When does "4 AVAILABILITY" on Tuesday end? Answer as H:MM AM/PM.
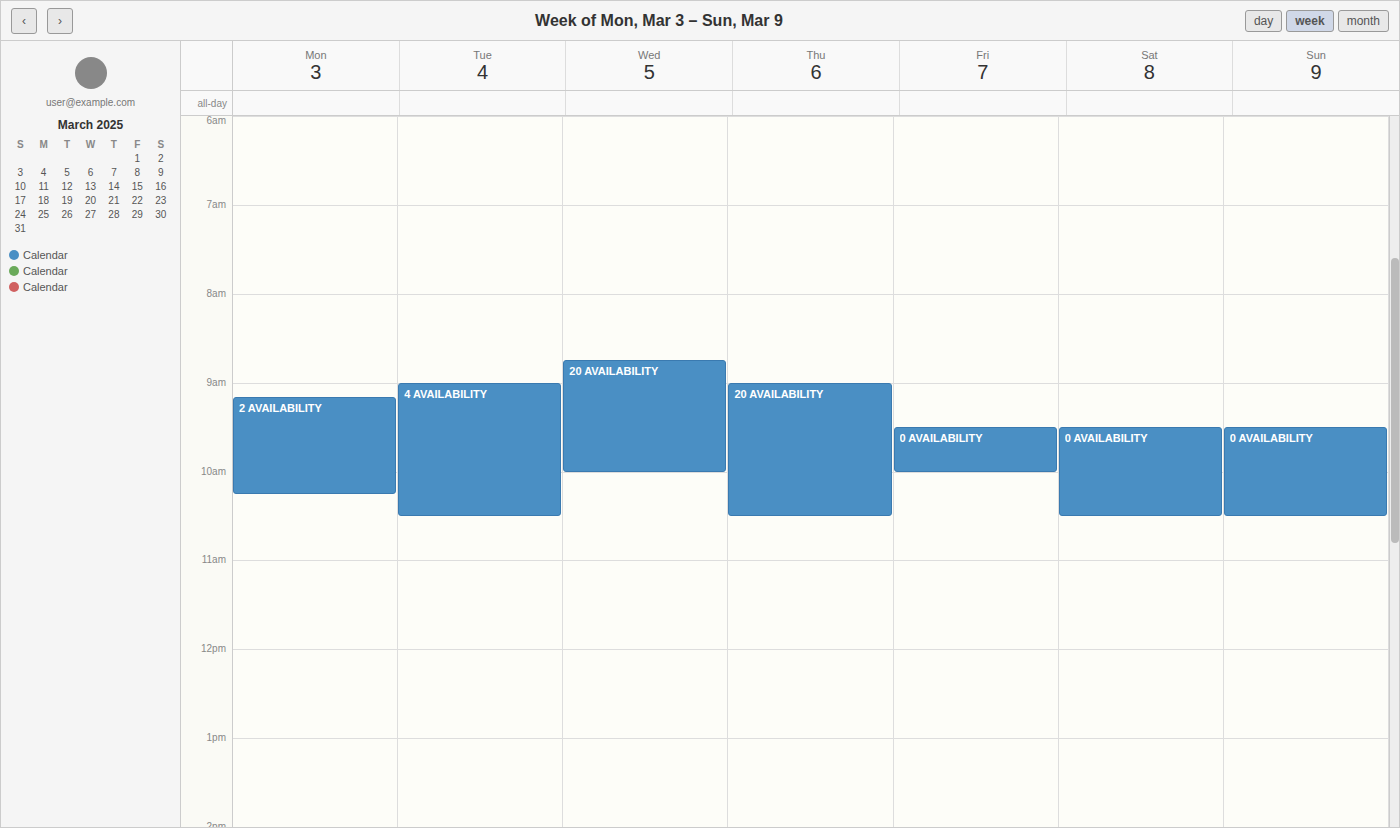
10:30 AM